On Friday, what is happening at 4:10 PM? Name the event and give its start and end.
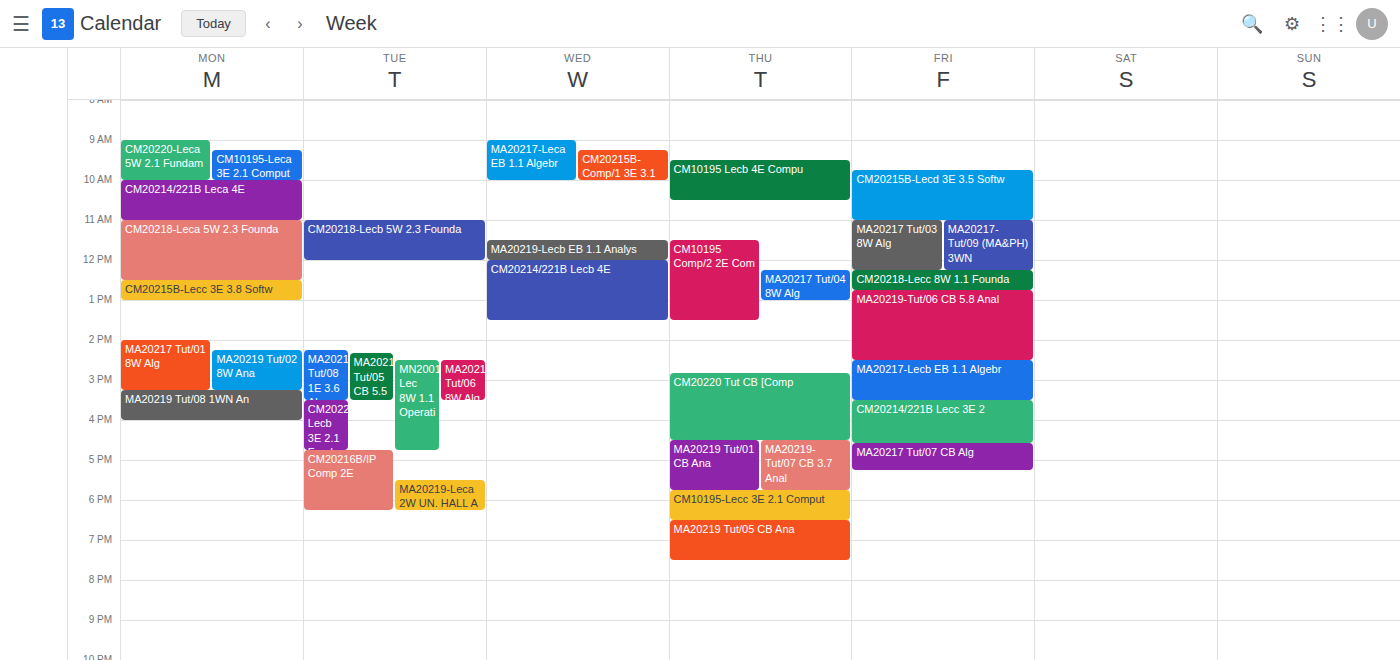
"CM20214/221B Lecc 3E 2", 3:30 PM to 4:35 PM